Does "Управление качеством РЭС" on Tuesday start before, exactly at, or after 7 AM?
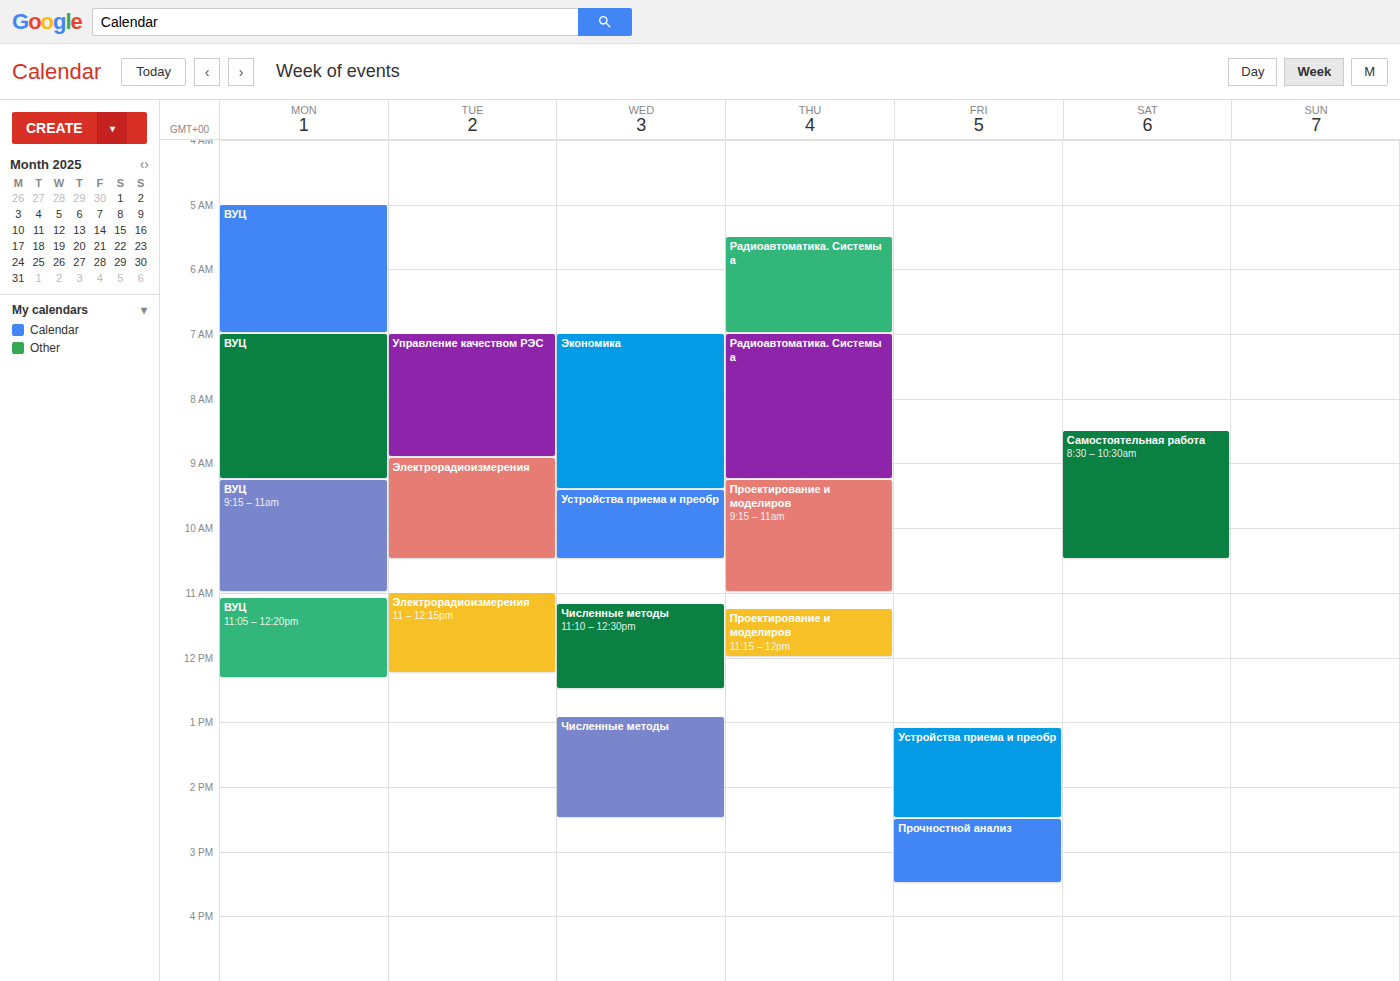
7:00 AM -- exactly at 7 AM, on the 7 AM line.